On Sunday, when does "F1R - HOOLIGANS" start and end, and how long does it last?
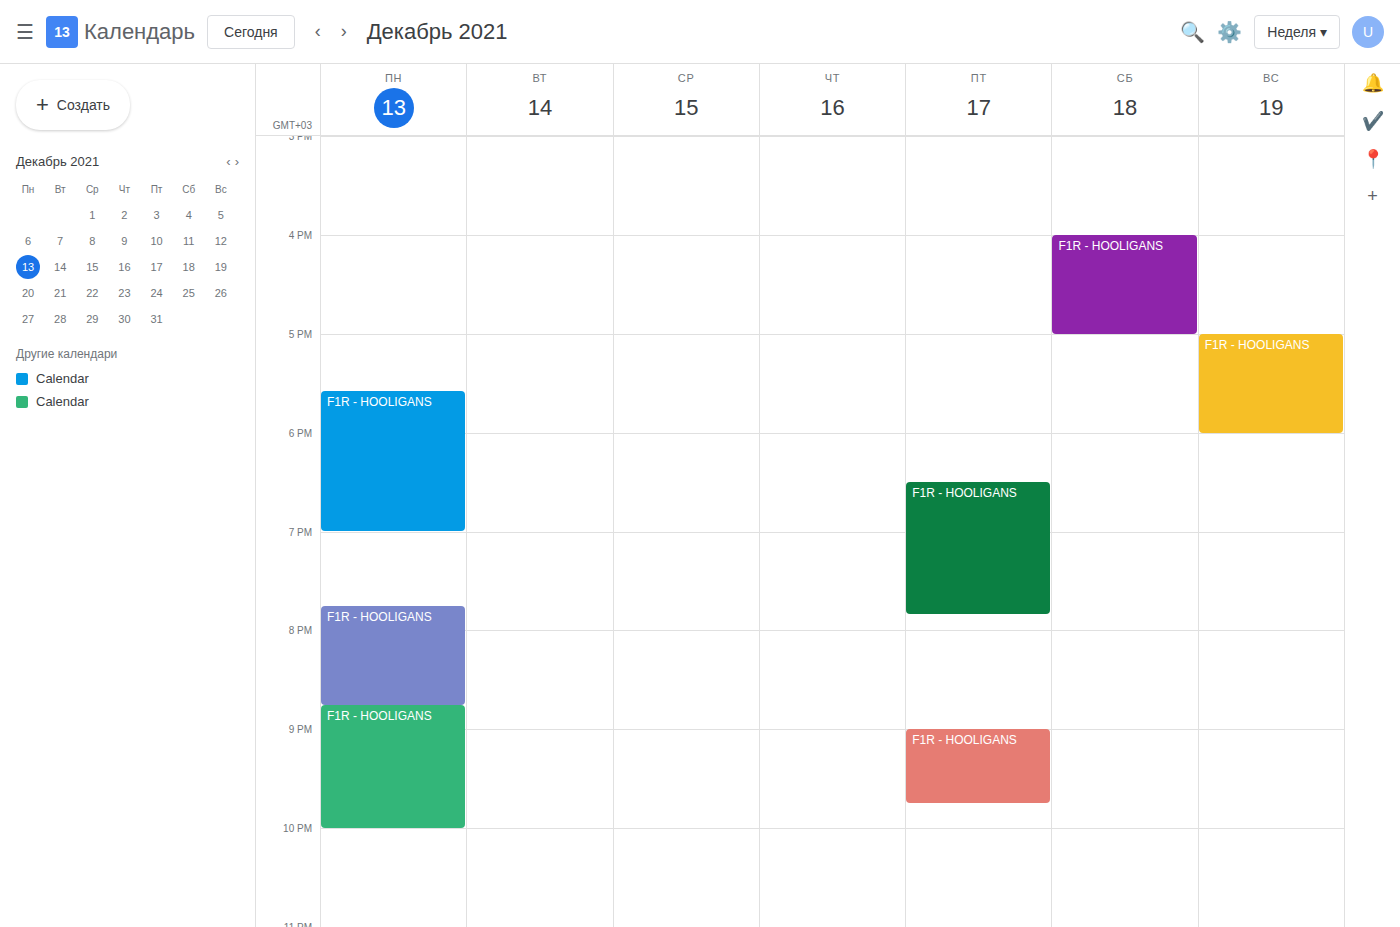
5:00 PM to 6:00 PM, 1 hour